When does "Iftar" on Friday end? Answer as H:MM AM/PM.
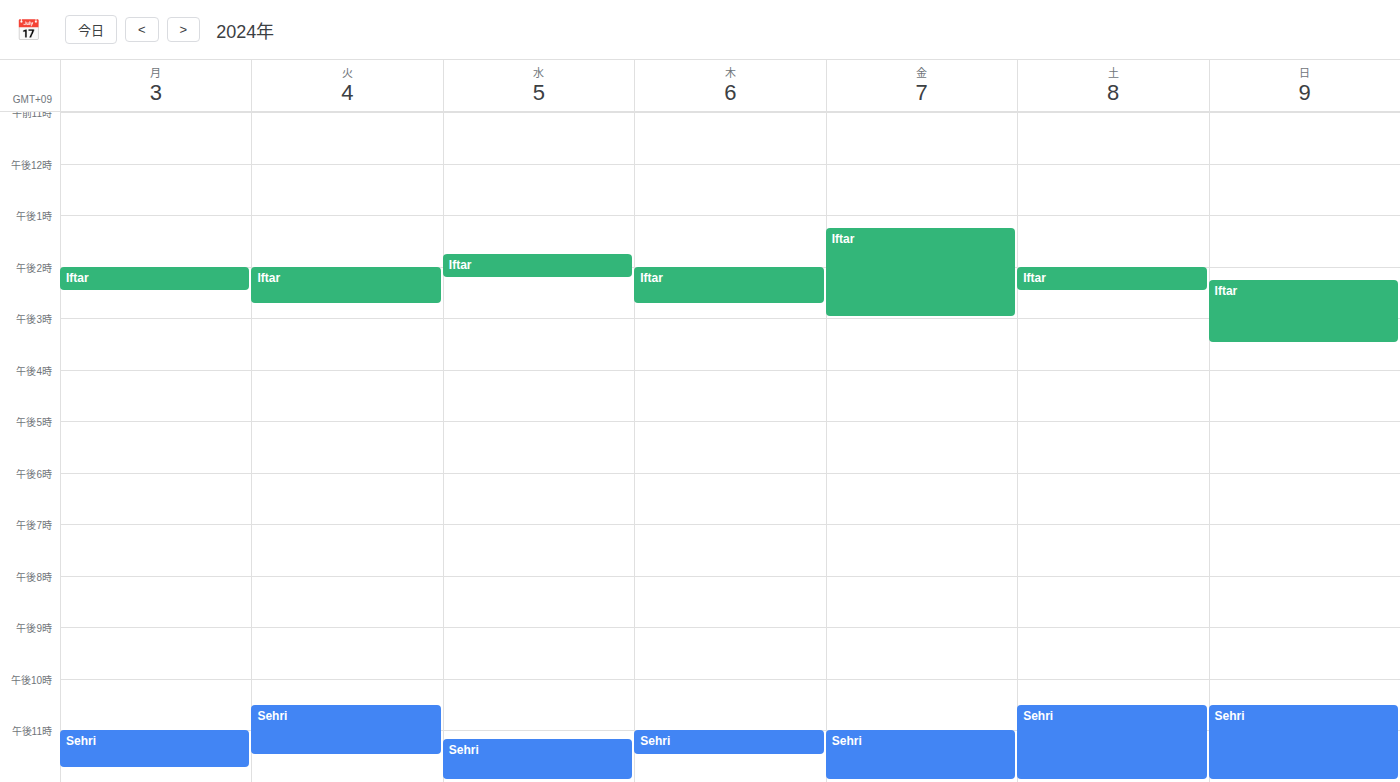
3:00 PM